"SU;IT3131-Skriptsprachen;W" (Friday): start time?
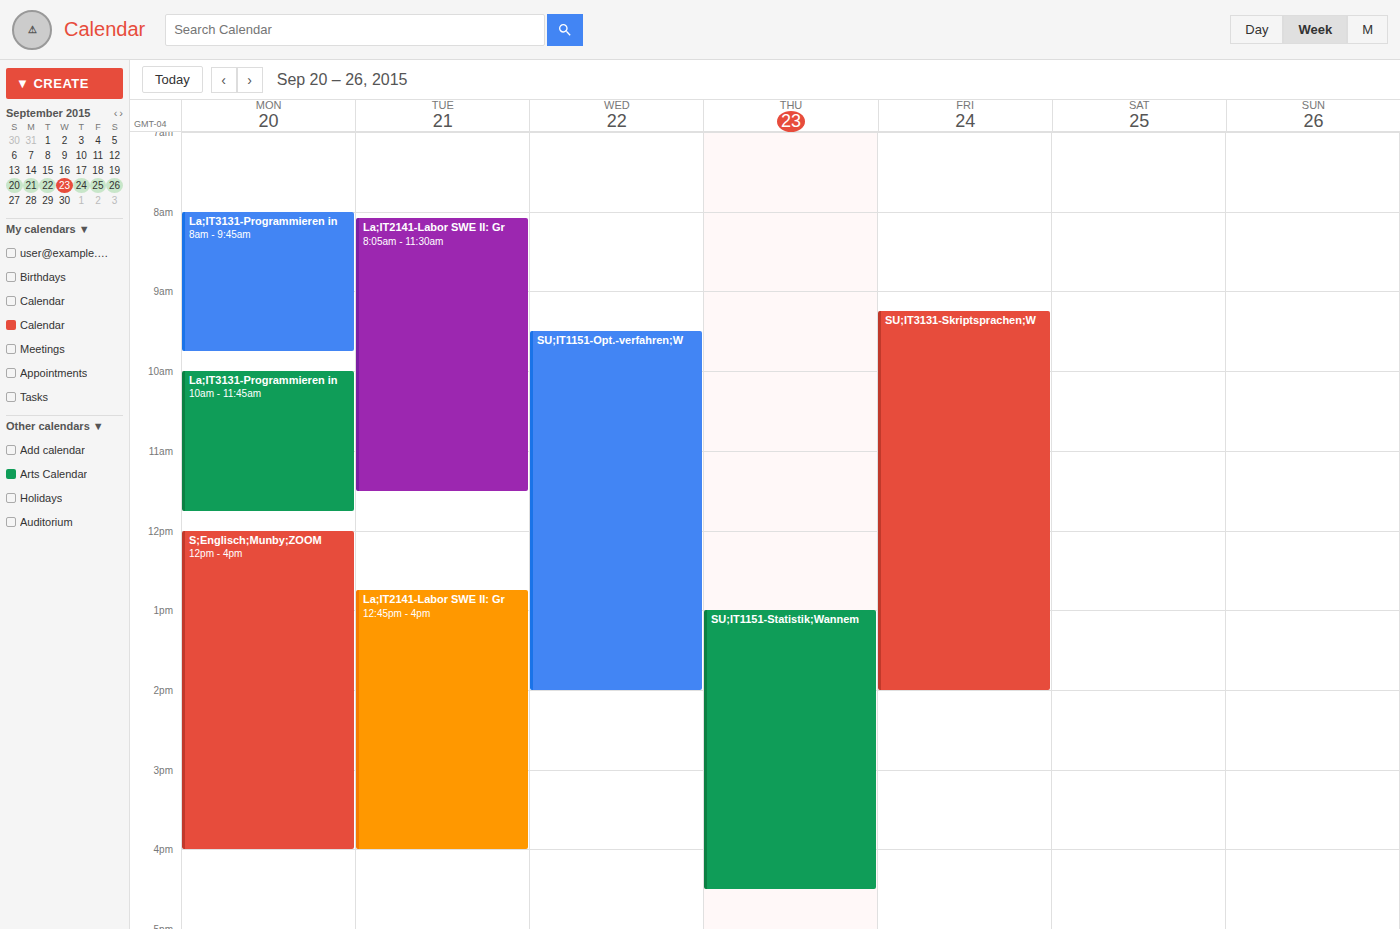
9:15 AM